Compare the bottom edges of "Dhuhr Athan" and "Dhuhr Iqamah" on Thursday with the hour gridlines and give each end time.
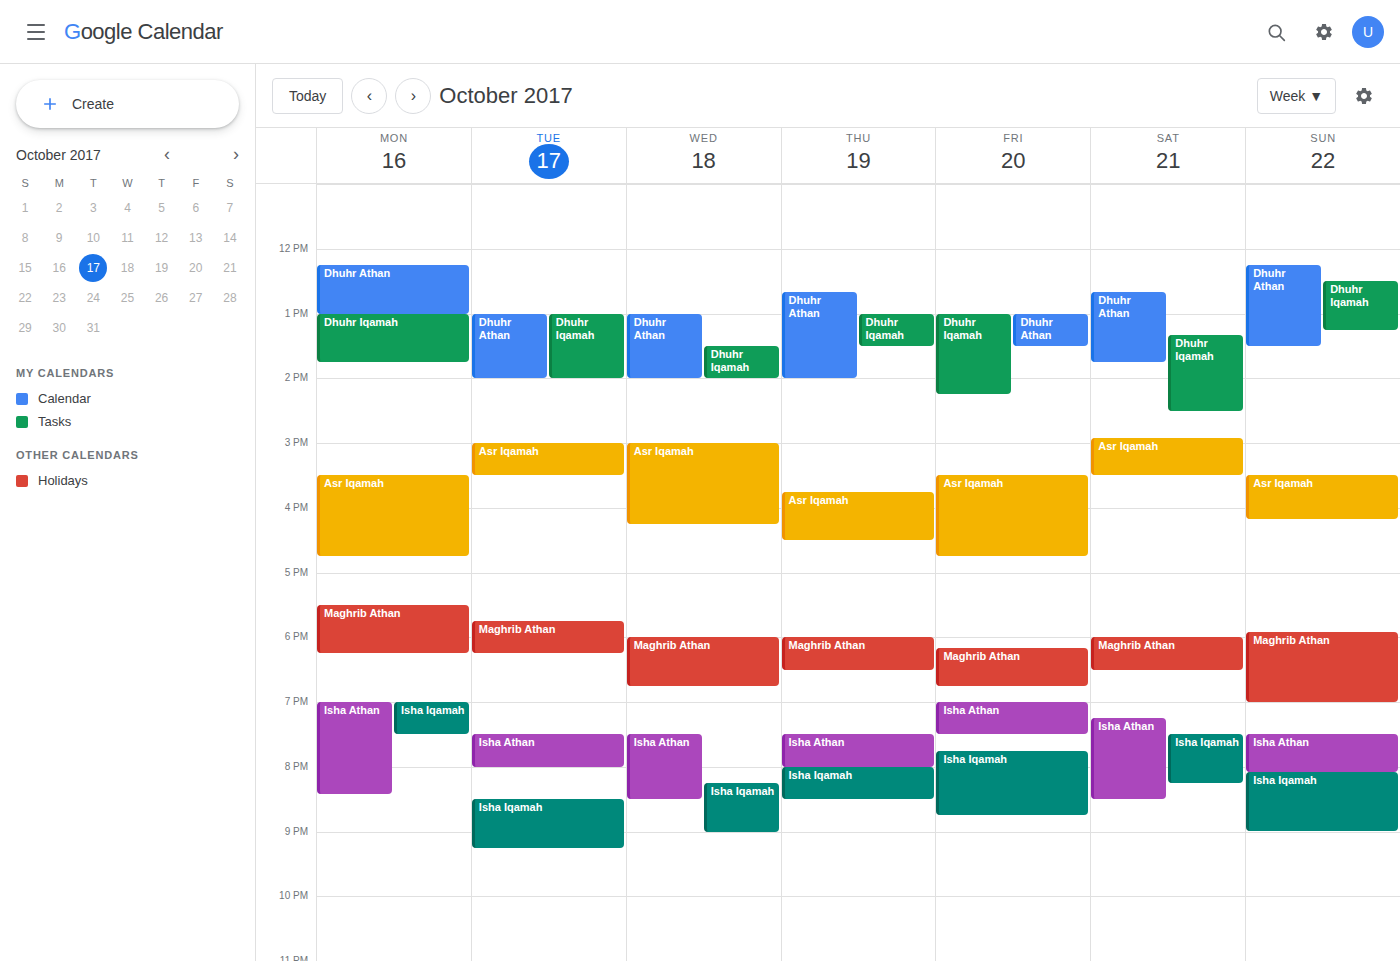
"Dhuhr Athan": 2:00 PM, exactly on the 2 PM line. "Dhuhr Iqamah": 1:30 PM, halfway between the 1 PM and 2 PM lines.